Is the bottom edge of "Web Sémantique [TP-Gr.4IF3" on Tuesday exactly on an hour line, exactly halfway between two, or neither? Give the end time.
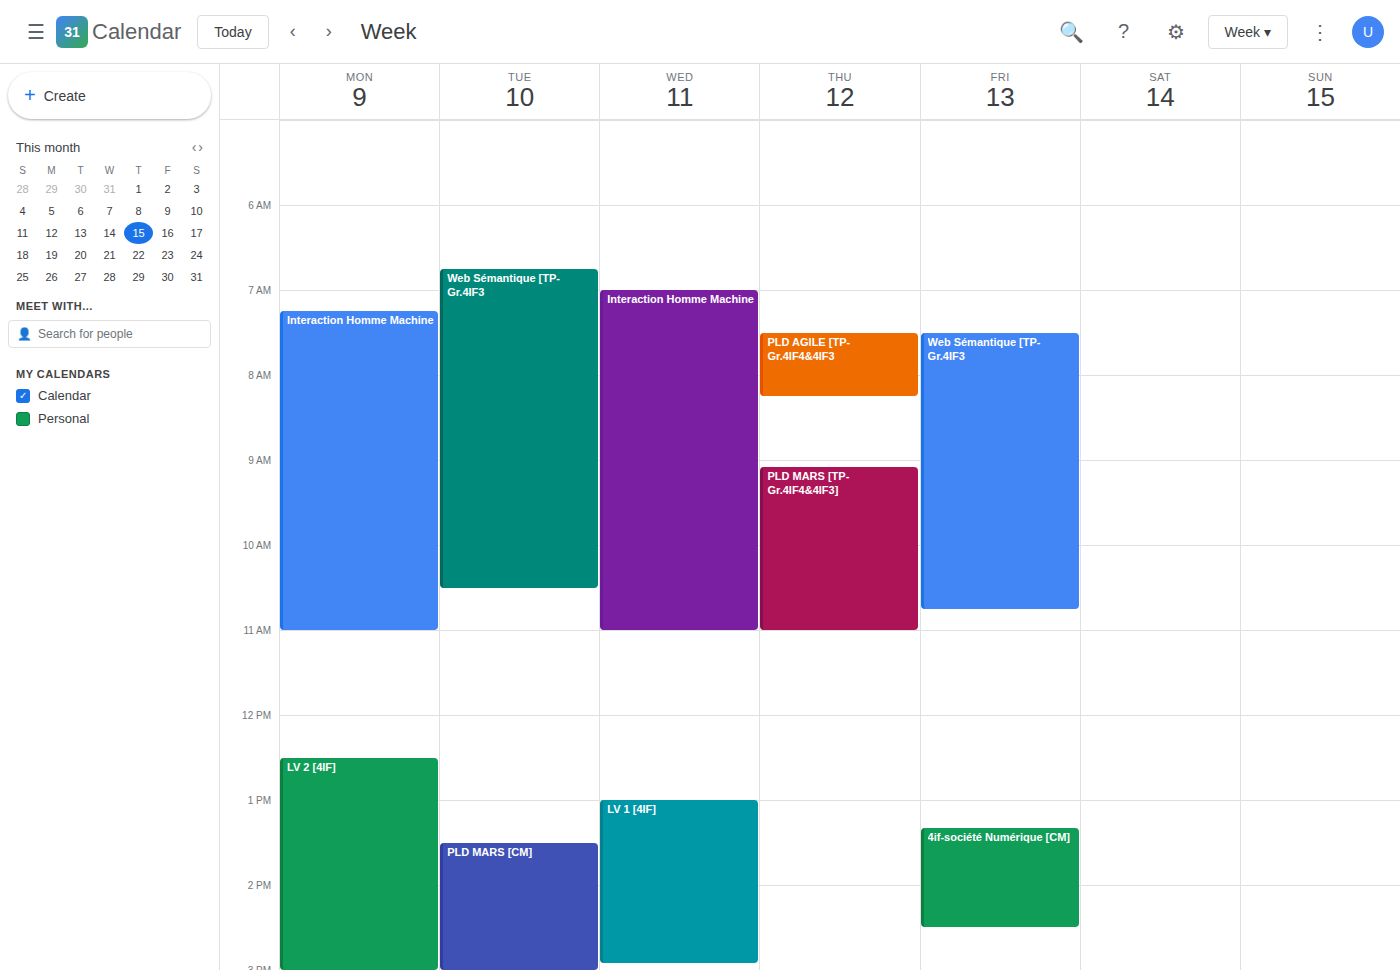
10:30 AM -- halfway between the 10 AM and 11 AM lines.